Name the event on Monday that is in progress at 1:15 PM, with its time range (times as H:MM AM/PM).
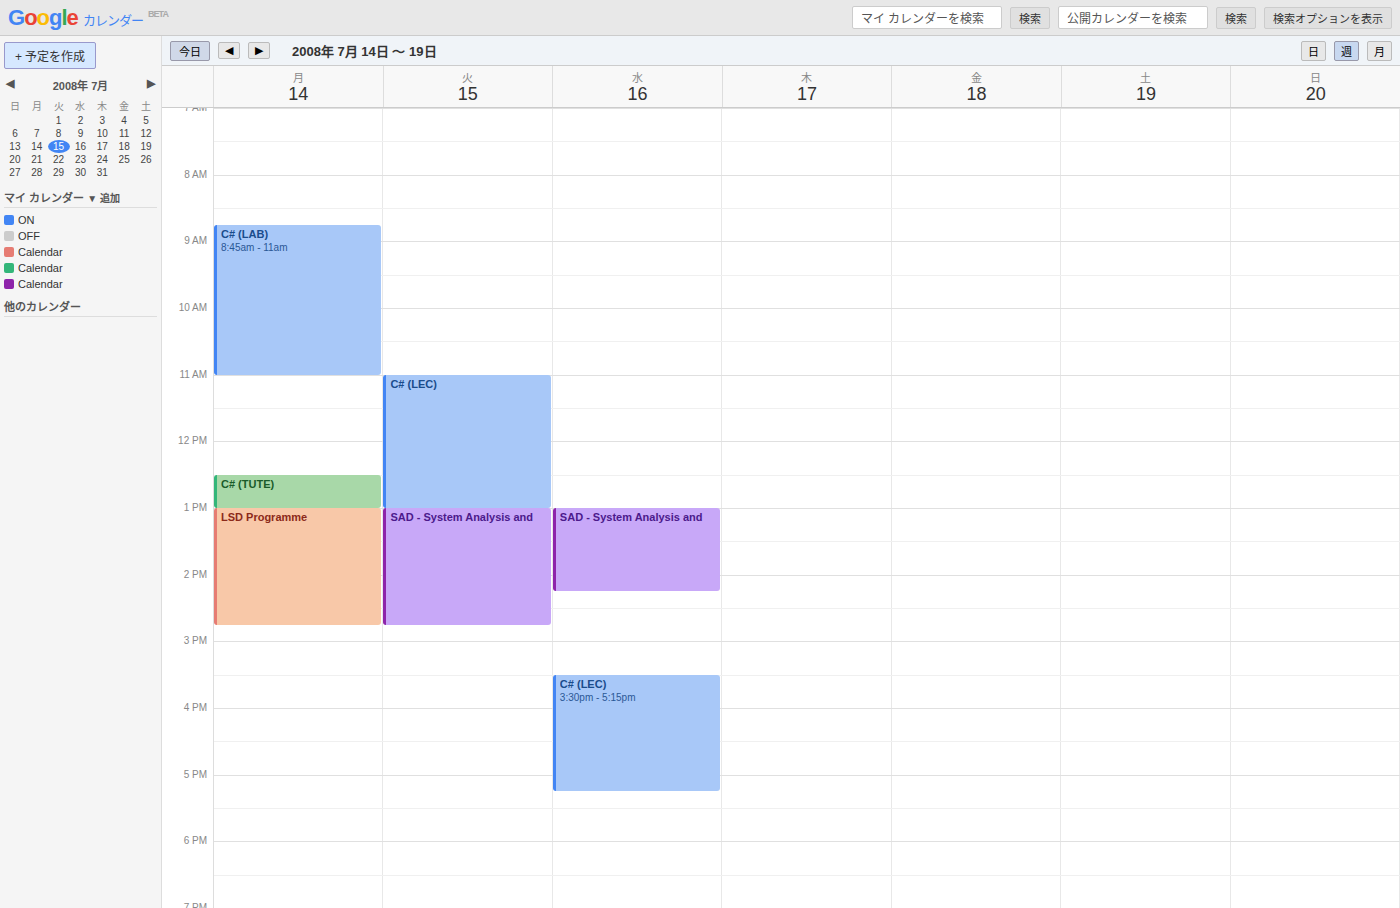
"LSD Programme", 1:00 PM to 2:45 PM